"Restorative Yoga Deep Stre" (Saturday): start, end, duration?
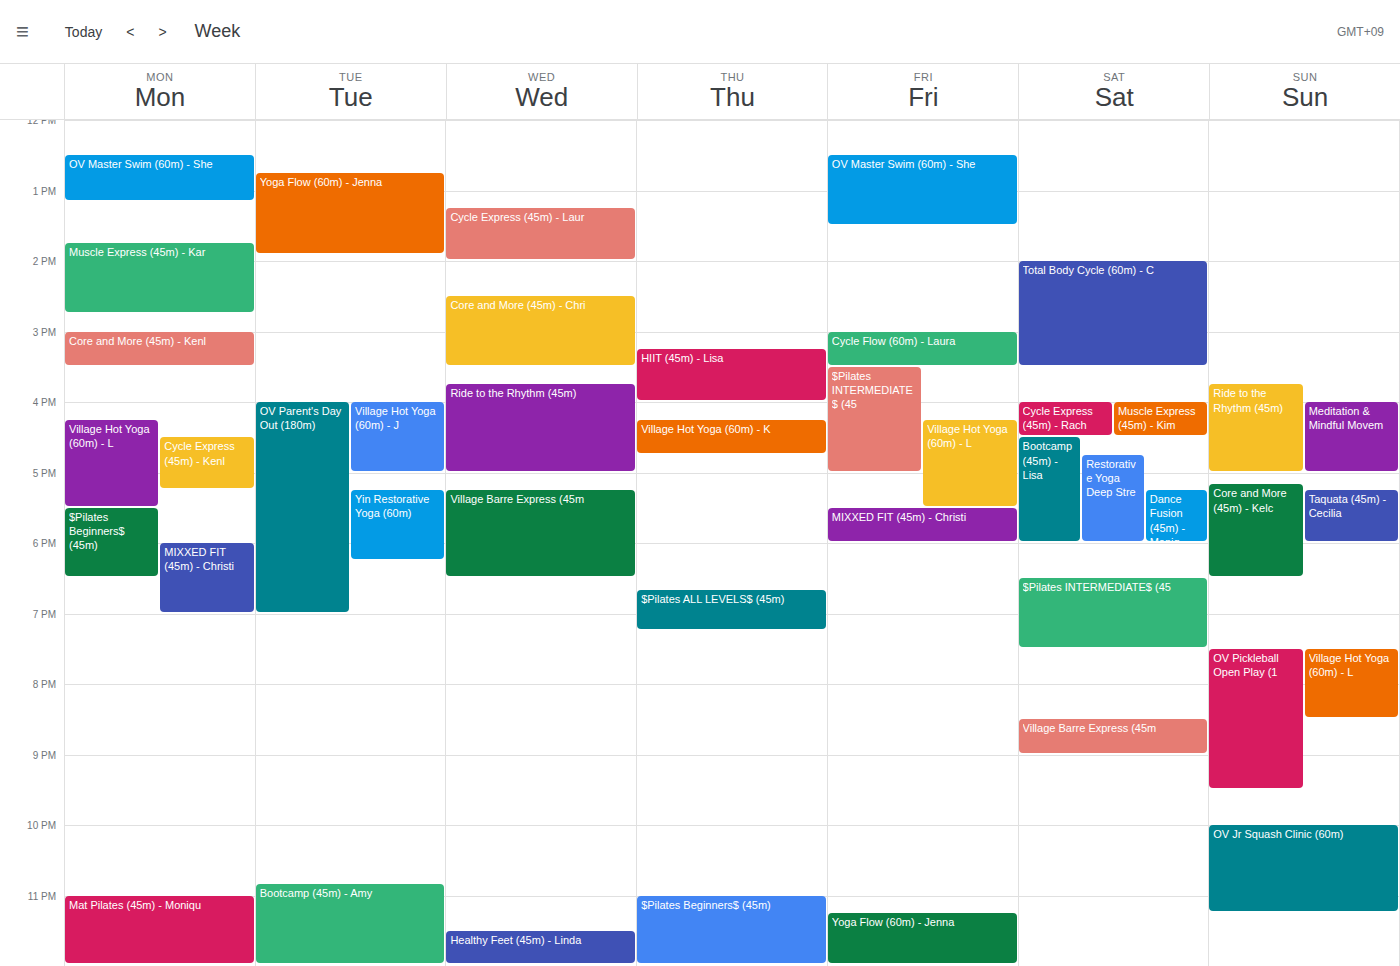
4:45 PM to 6:00 PM, 1 hour 15 minutes